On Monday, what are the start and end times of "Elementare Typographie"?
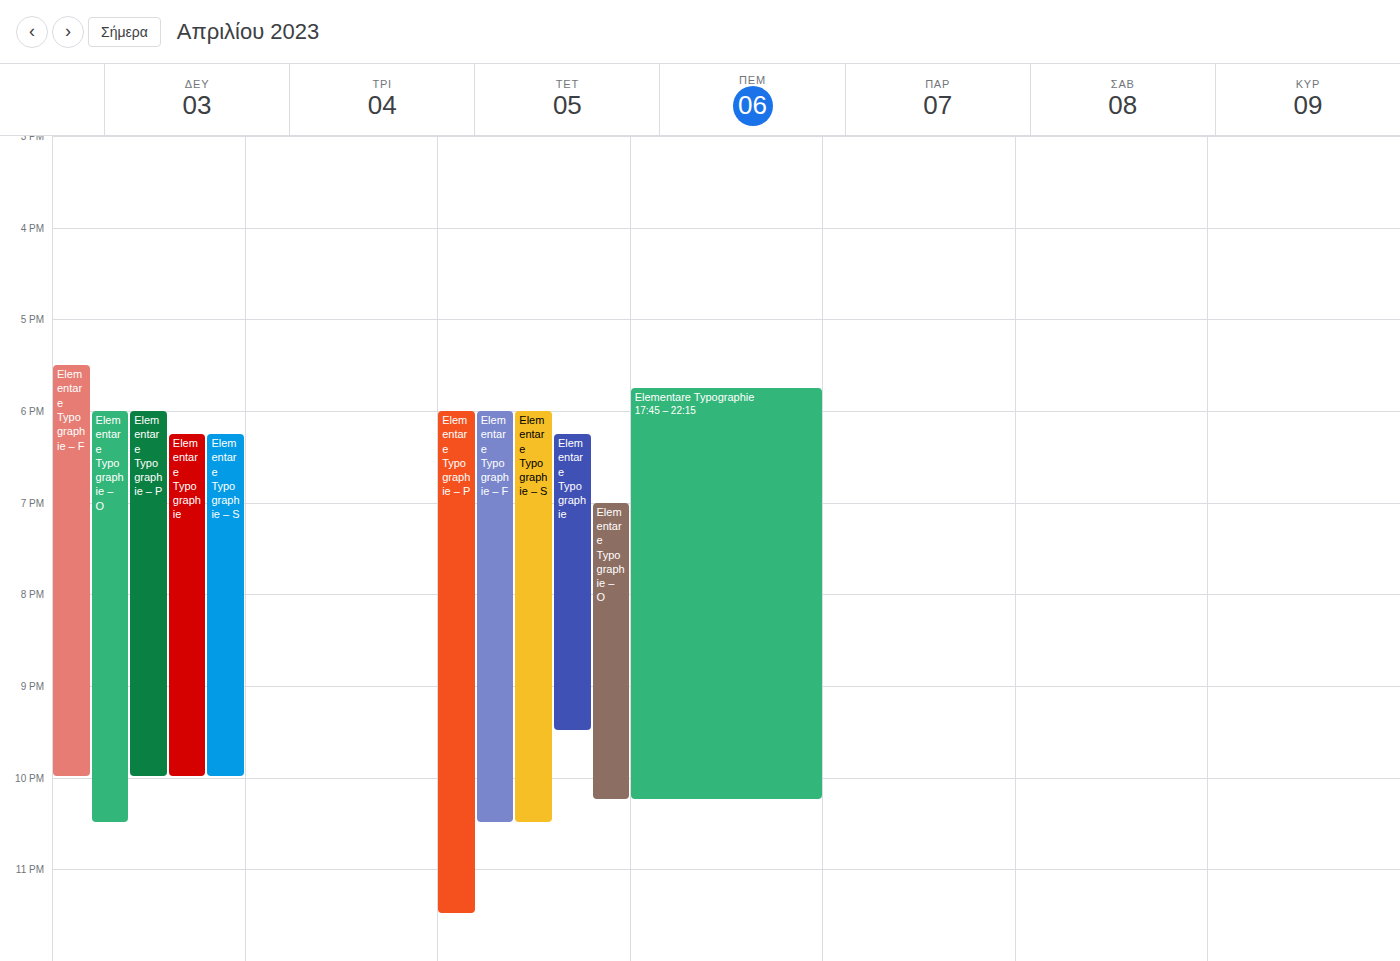
6:15 PM to 10:00 PM